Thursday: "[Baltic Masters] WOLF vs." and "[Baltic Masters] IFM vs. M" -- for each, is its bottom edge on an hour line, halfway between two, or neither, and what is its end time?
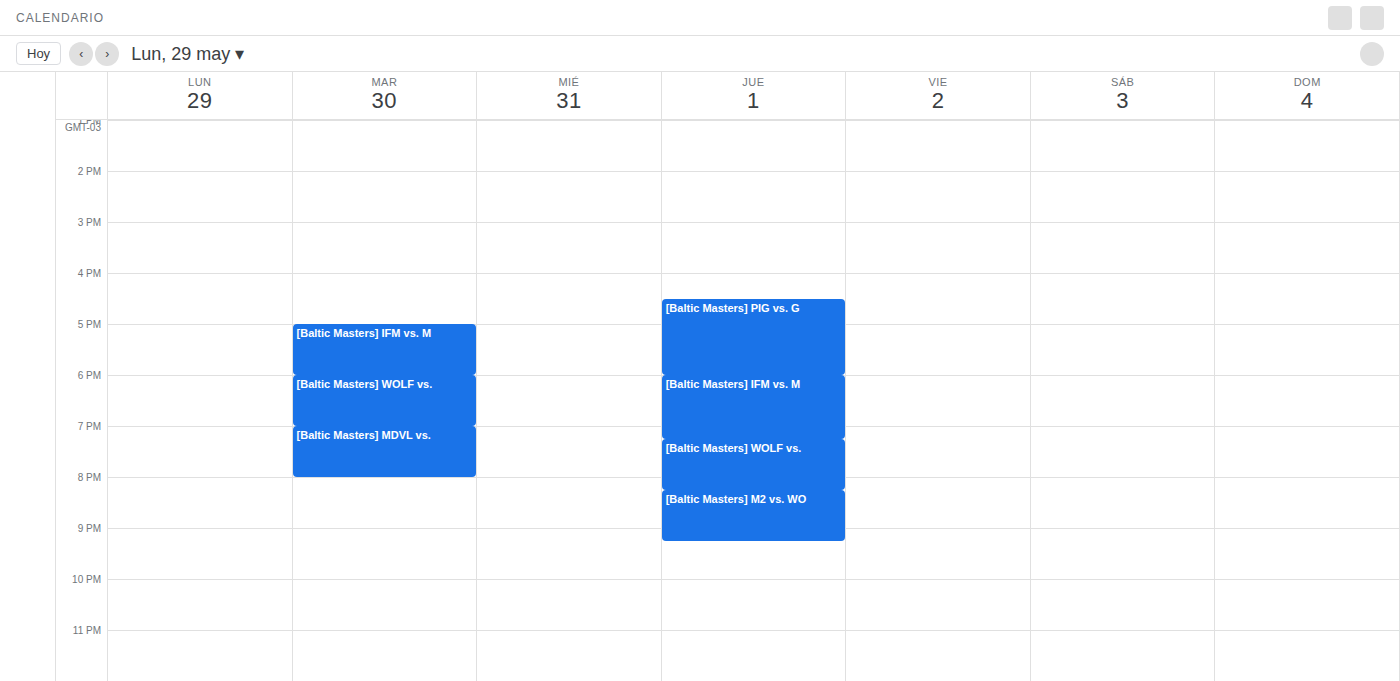
"[Baltic Masters] WOLF vs.": 20:15, neither: a quarter of the way from the 20:00 line to the 21:00 line. "[Baltic Masters] IFM vs. M": 19:15, neither: a quarter of the way from the 19:00 line to the 20:00 line.